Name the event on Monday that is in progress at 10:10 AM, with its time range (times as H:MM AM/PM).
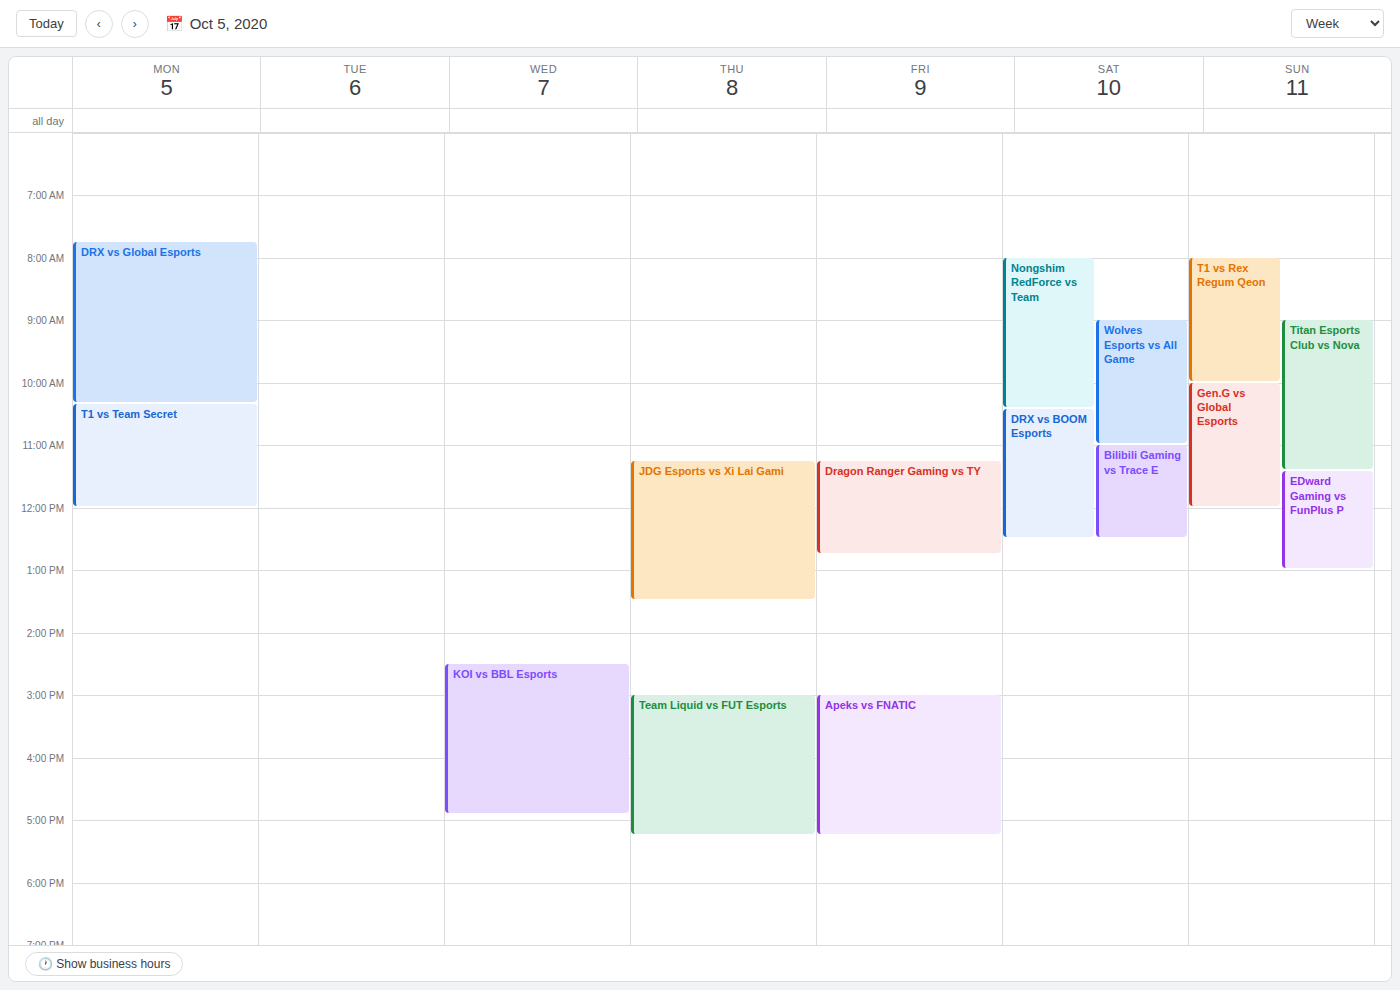
"DRX vs Global Esports", 7:45 AM to 10:20 AM